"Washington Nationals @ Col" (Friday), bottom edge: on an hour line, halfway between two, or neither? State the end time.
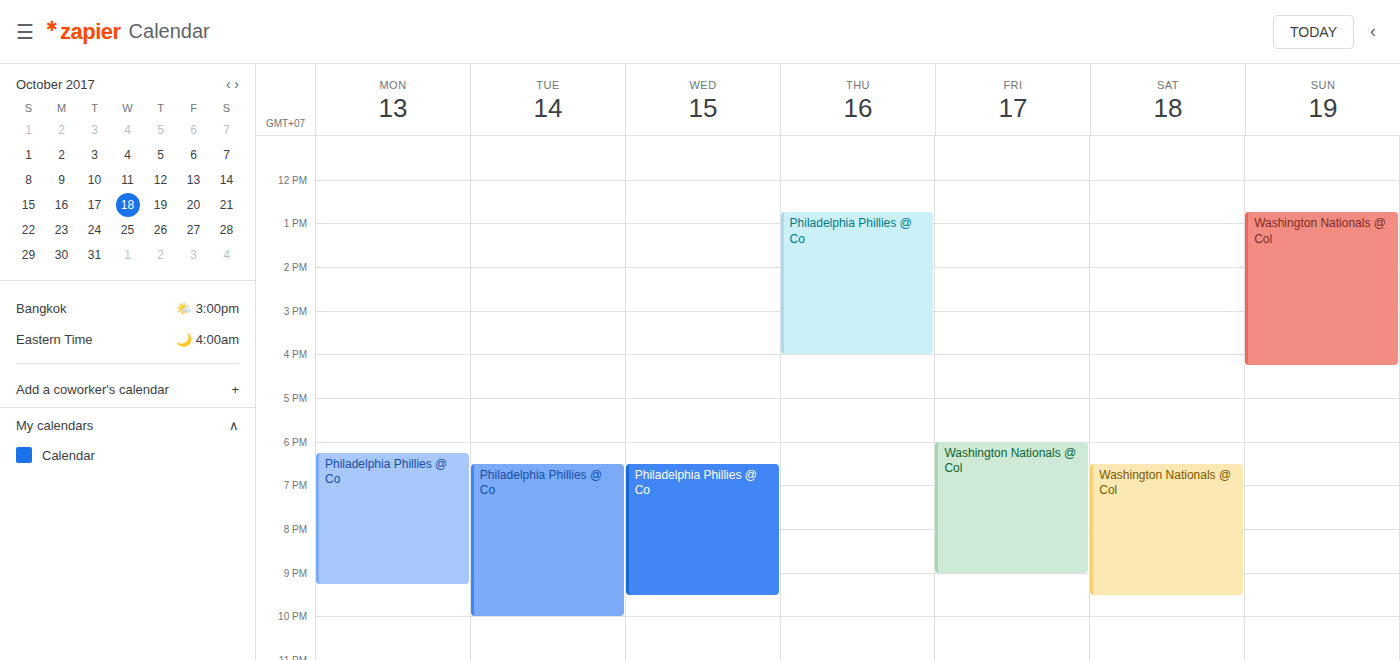
9:00 PM -- exactly on the 9 PM line.